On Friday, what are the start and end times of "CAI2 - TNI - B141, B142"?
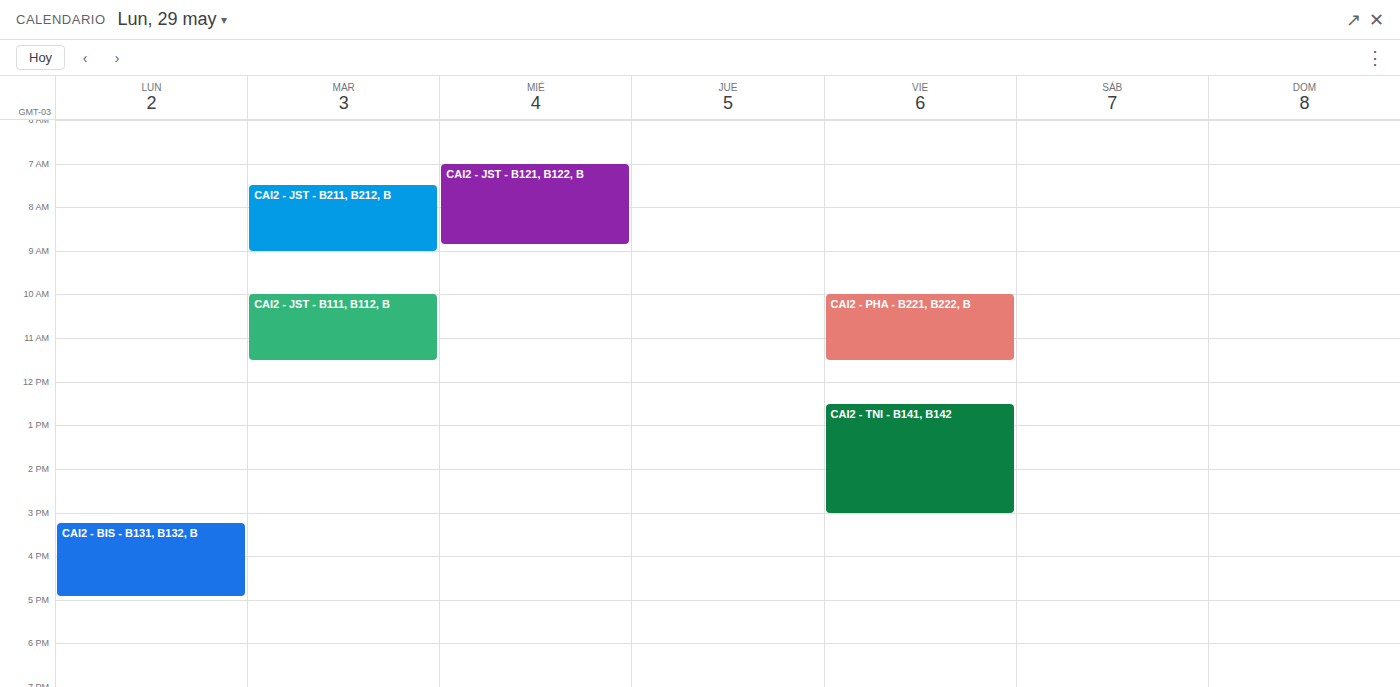
12:30 PM to 3:00 PM